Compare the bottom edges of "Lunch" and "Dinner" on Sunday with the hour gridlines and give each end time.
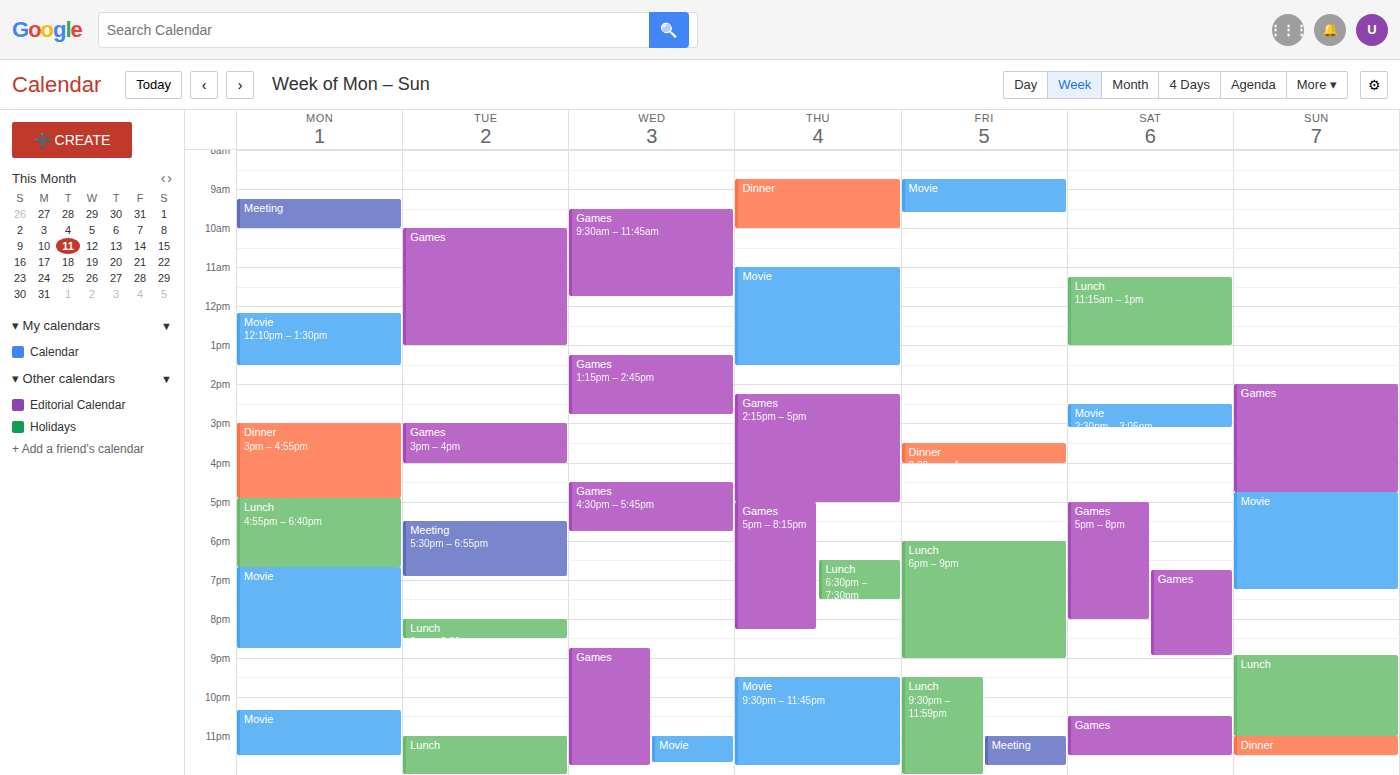
"Lunch": 11:00 PM, exactly on the 11 PM line. "Dinner": 11:30 PM, halfway between the 11 PM and 12 AM lines.